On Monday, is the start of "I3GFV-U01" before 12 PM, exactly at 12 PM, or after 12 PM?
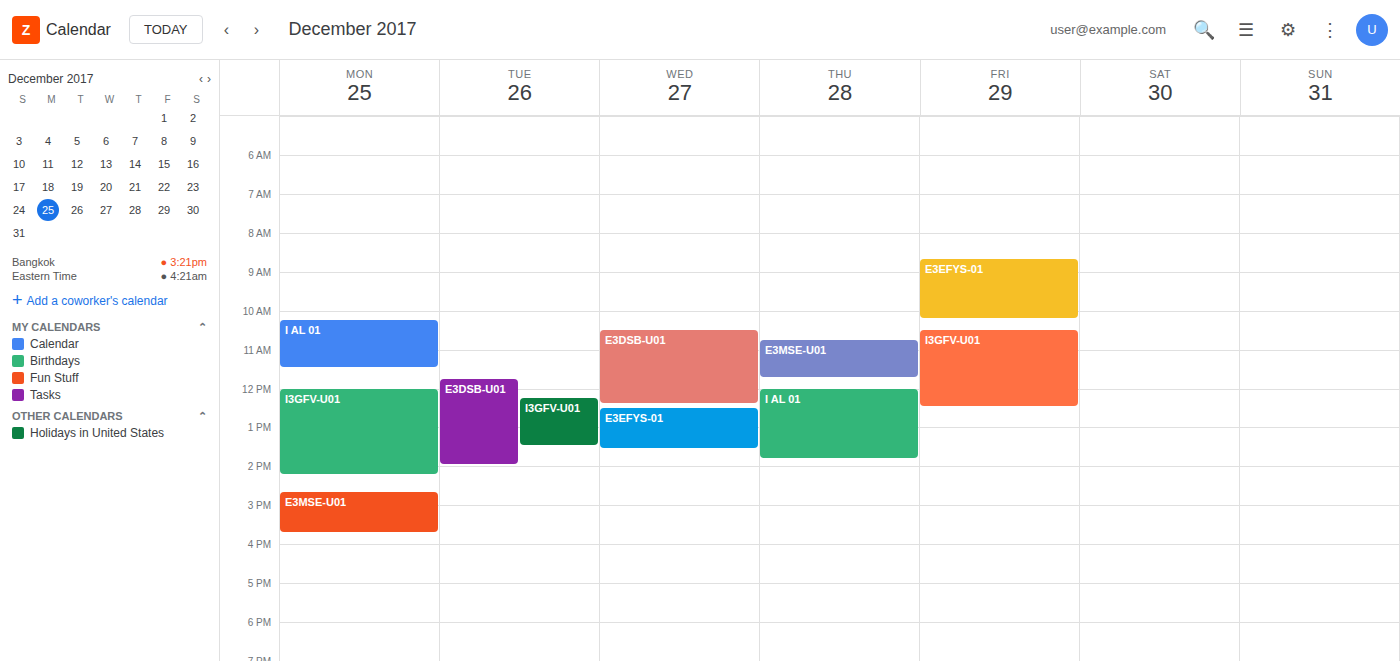
12:00 PM -- exactly at 12 PM, on the 12 PM line.